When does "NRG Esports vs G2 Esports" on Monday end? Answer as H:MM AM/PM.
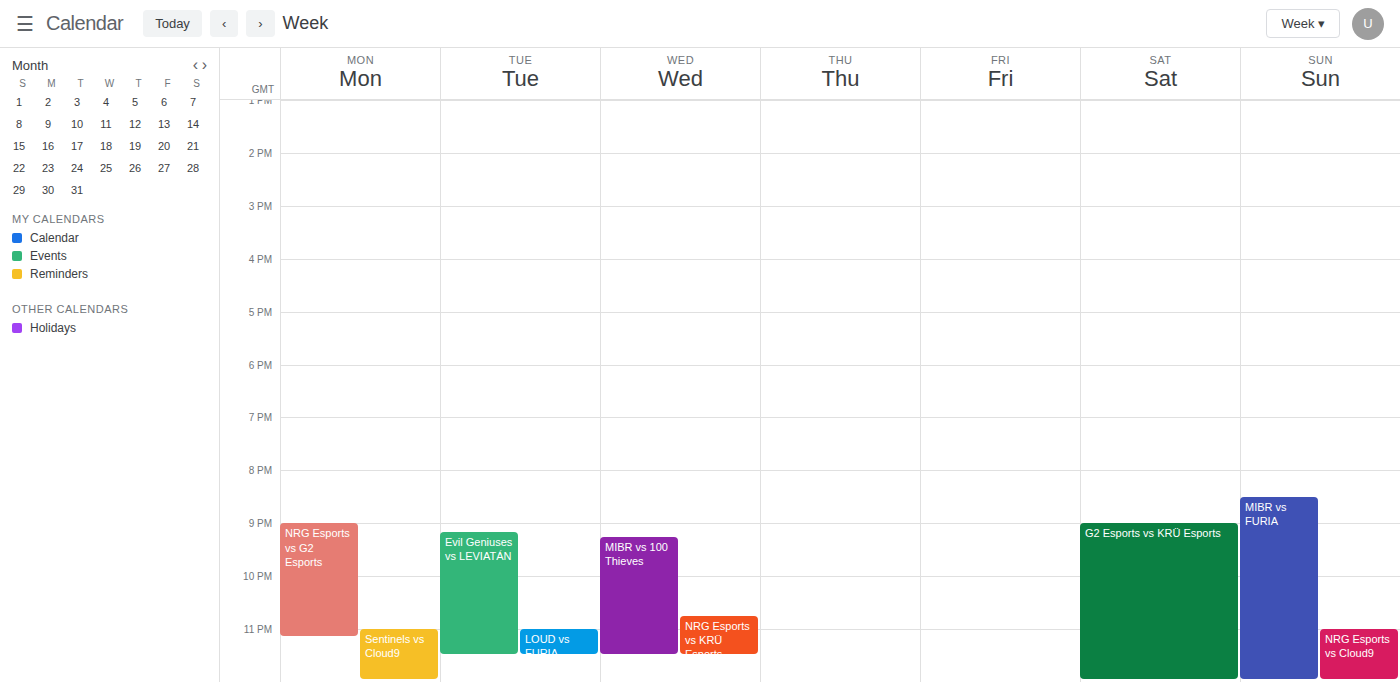
11:10 PM